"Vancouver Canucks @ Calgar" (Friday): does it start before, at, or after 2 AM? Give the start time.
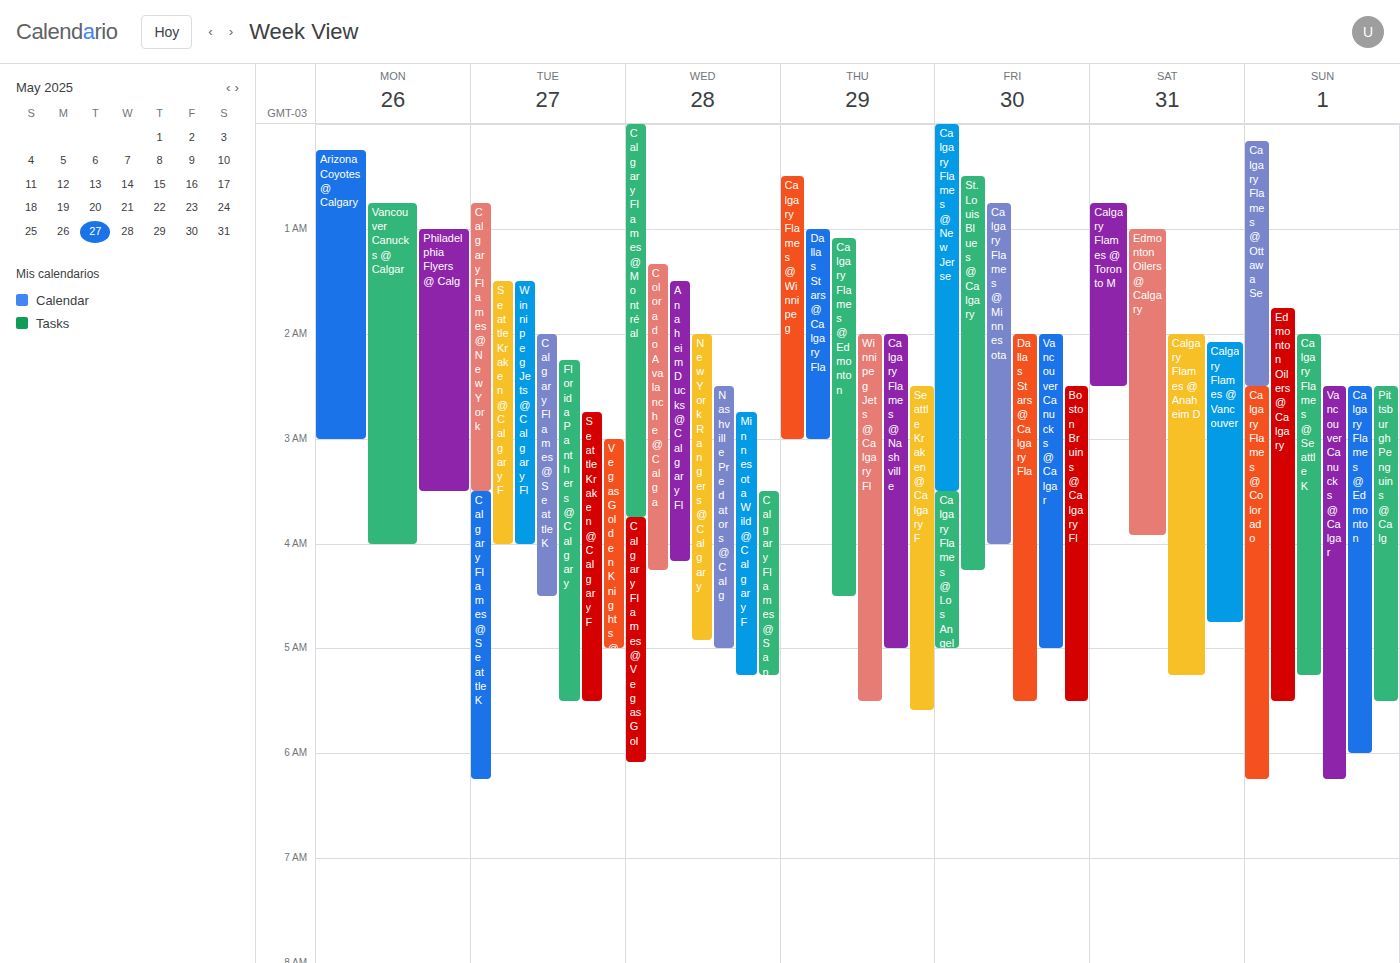
2:00 AM -- exactly at 2 AM, on the 2 AM line.